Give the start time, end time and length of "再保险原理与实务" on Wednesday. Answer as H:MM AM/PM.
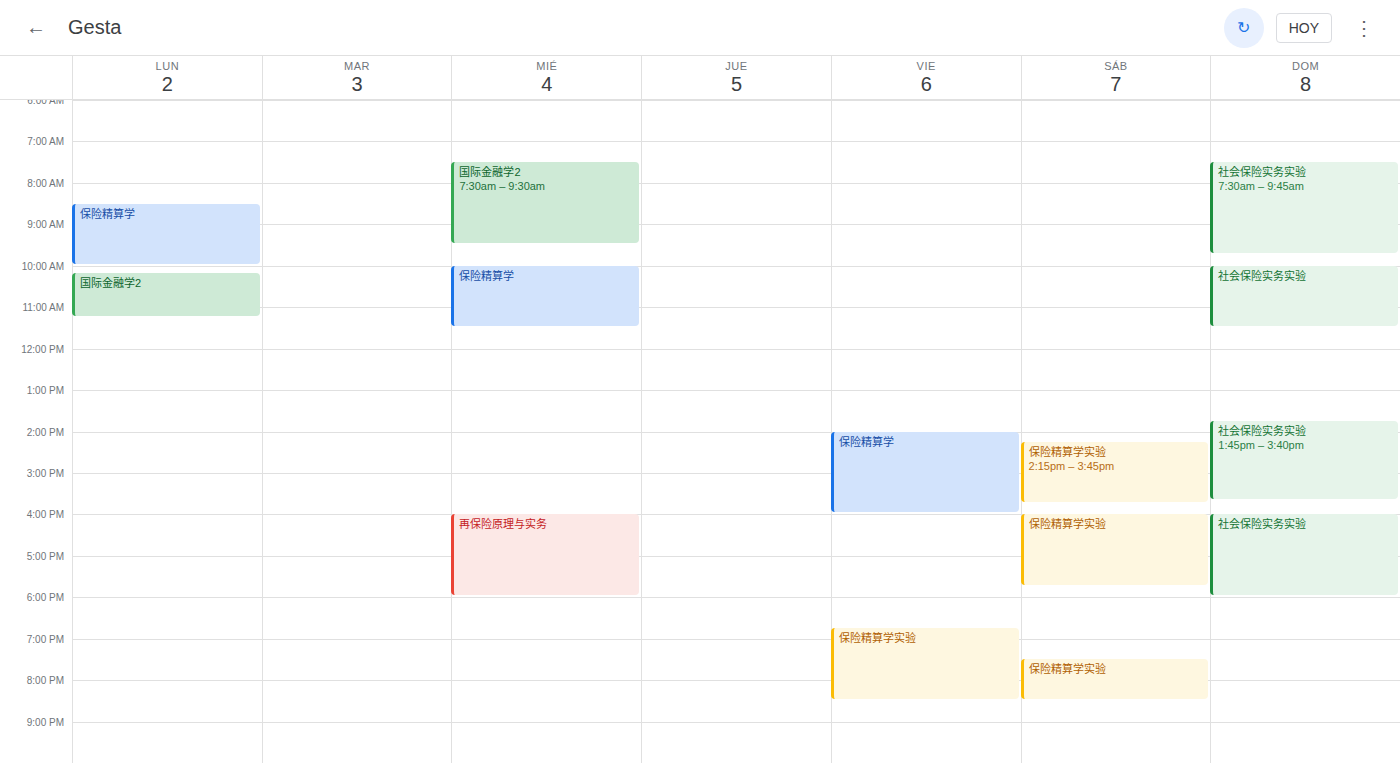
4:00 PM to 6:00 PM, 2 hours